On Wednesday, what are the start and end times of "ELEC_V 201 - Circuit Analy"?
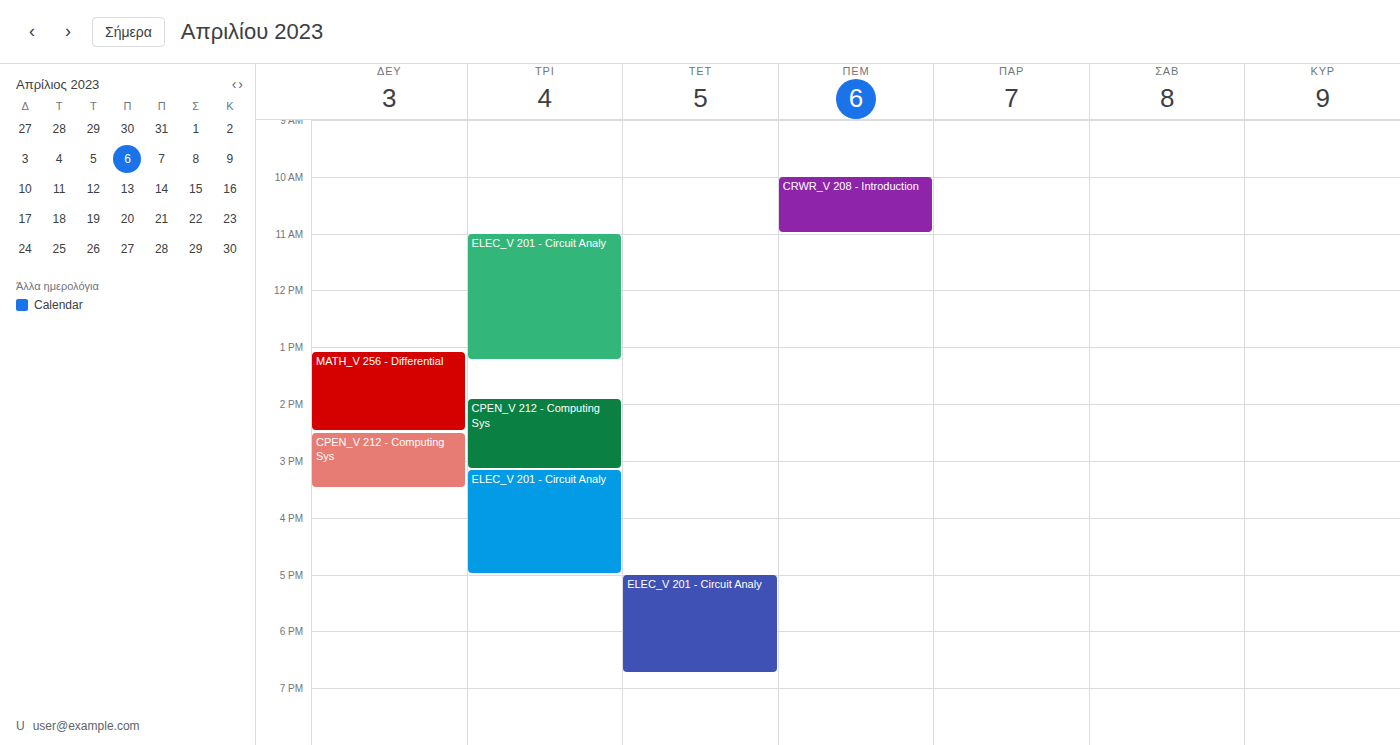
5:00 PM to 6:45 PM